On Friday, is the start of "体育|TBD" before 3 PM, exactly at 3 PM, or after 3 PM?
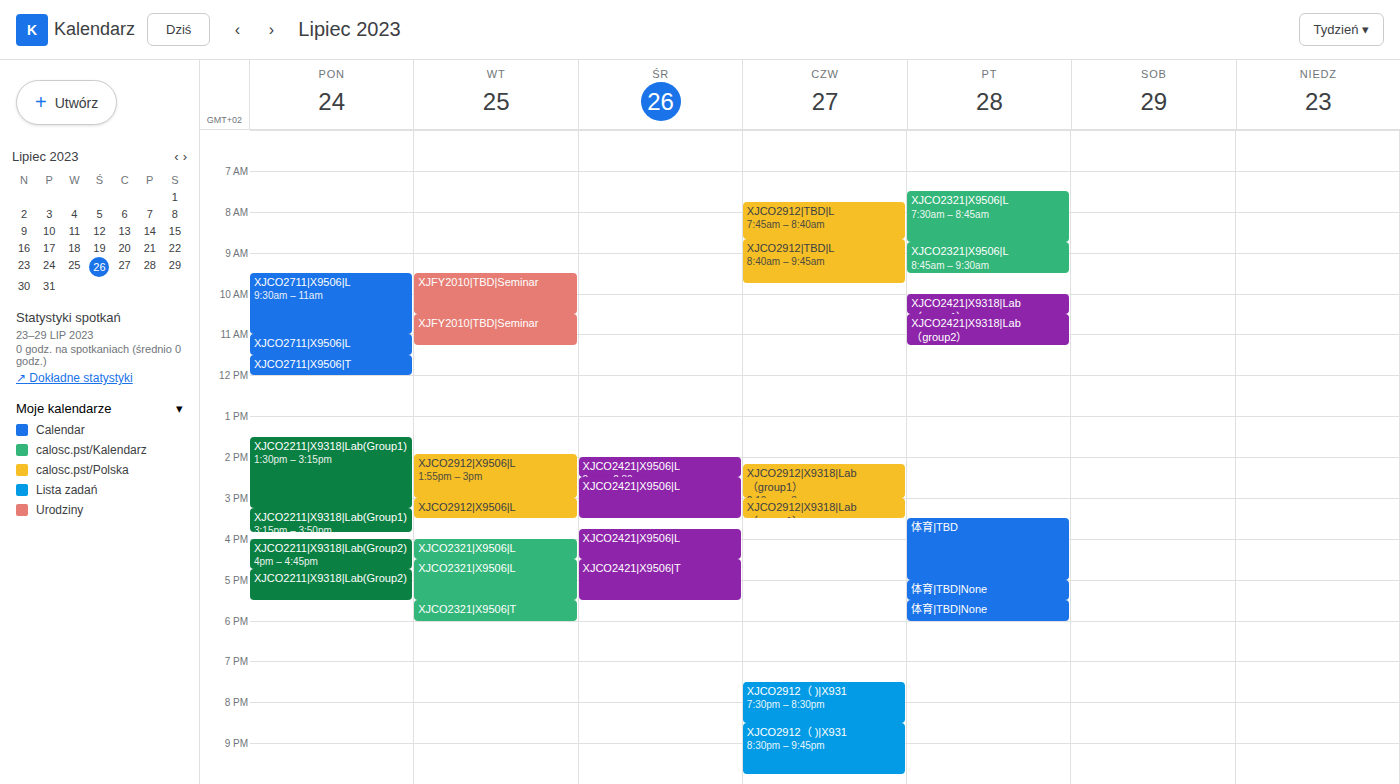
3:30 PM -- after 3 PM, 30 minutes below the 3 PM line.